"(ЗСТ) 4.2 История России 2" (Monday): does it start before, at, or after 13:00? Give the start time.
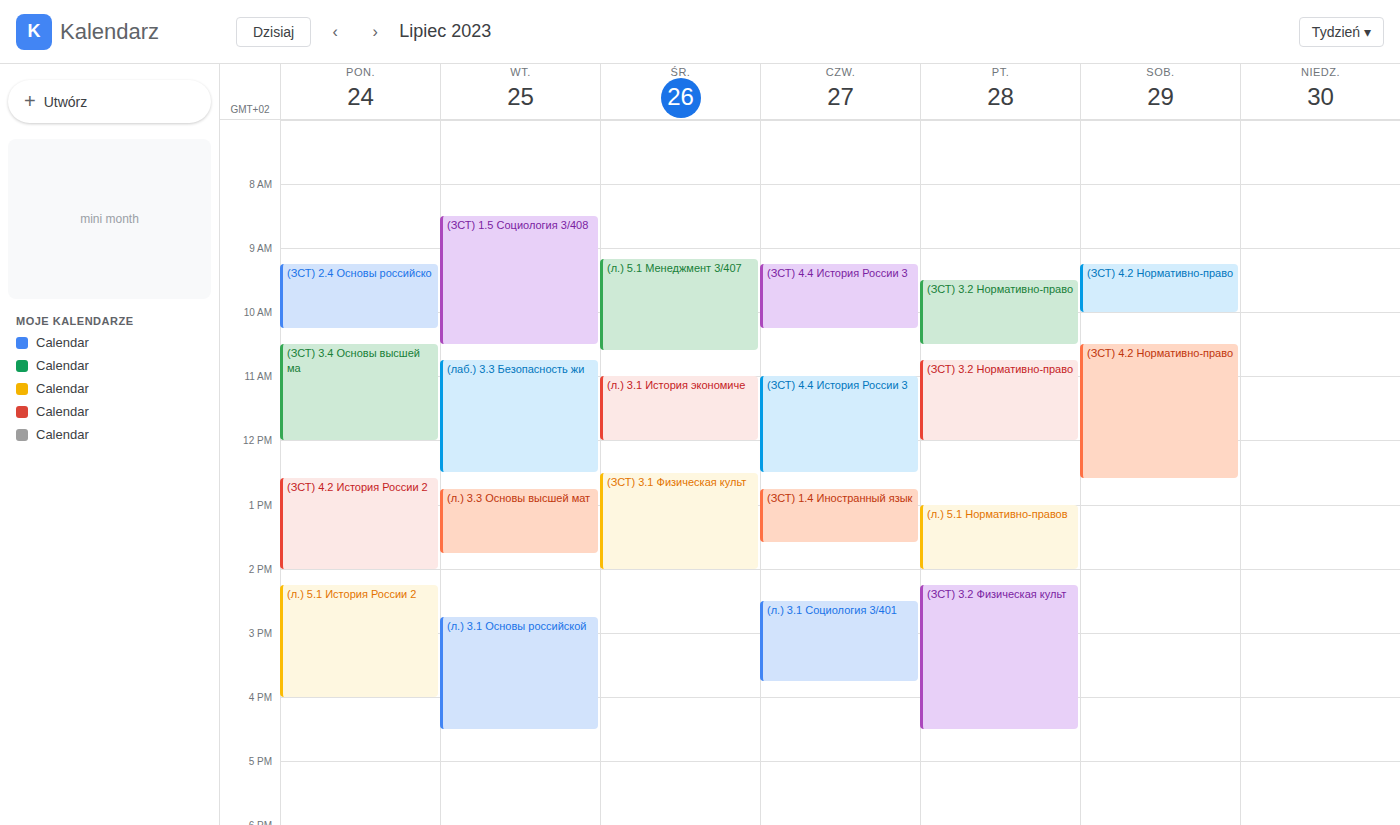
12:35 -- before 13:00, 25 minutes above the 13:00 line.